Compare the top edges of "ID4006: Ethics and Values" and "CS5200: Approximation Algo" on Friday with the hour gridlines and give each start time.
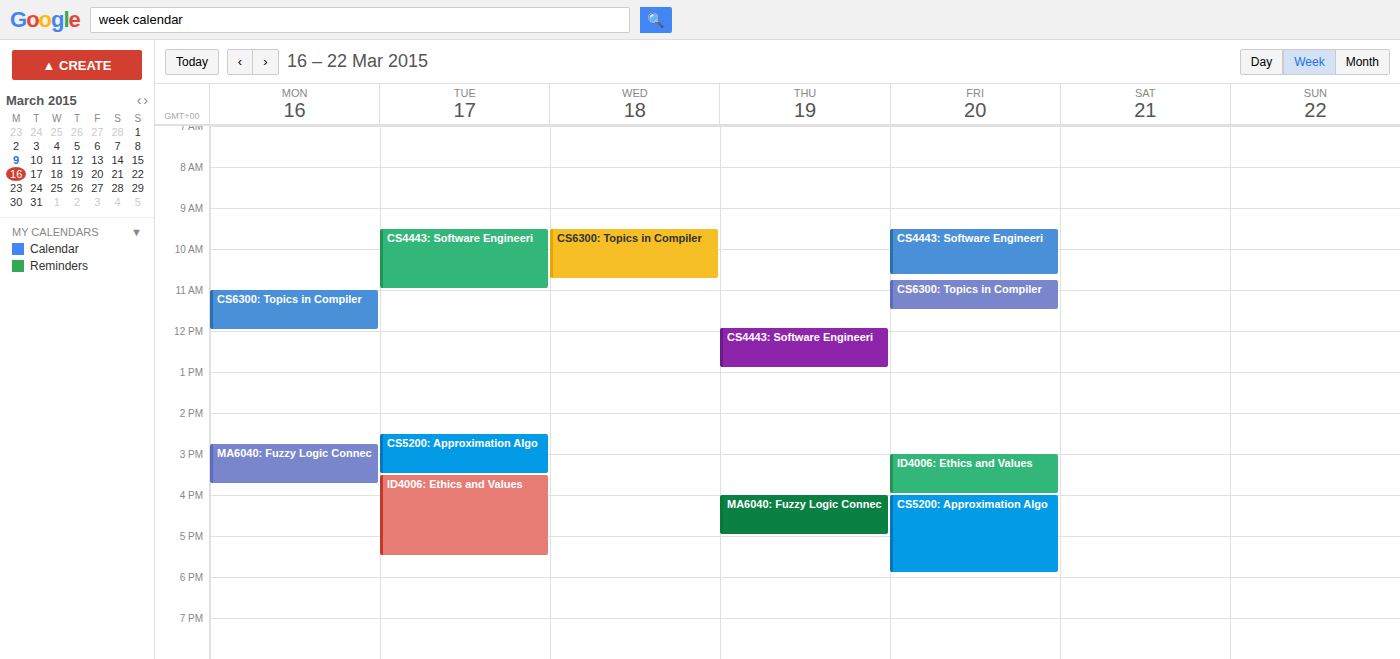
"ID4006: Ethics and Values": 3:00 PM, exactly on the 3 PM line. "CS5200: Approximation Algo": 4:00 PM, exactly on the 4 PM line.